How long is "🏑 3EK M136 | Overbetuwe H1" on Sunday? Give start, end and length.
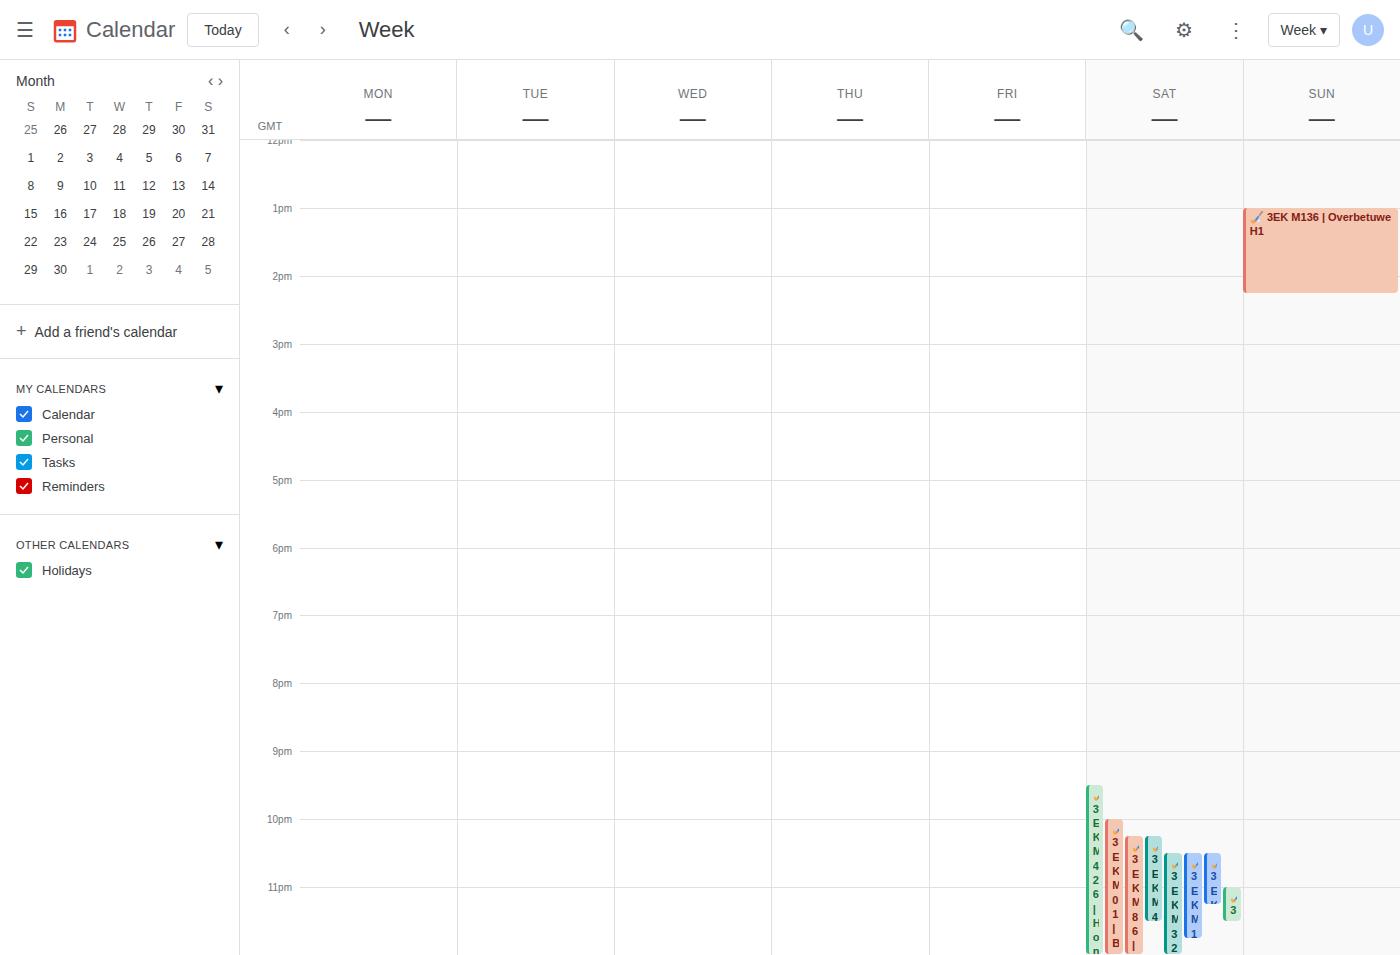
1:00 PM to 2:15 PM, 1 hour 15 minutes